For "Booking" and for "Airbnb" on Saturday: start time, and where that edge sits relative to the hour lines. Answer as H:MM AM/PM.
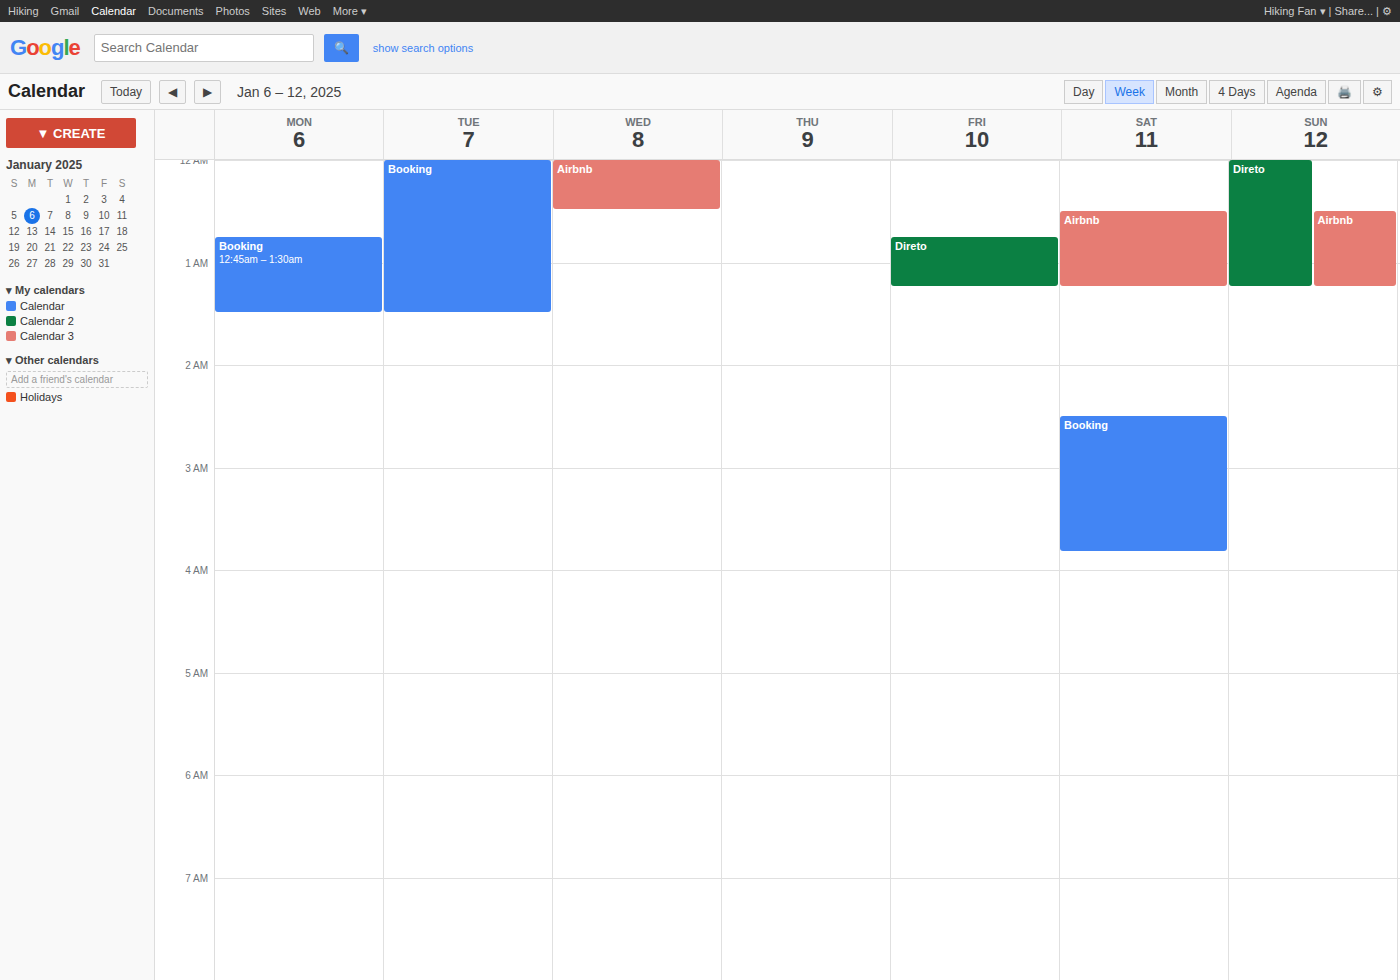
"Booking": 2:30 AM, halfway between the 2 AM and 3 AM lines. "Airbnb": 12:30 AM, halfway between the 12 AM and 1 AM lines.